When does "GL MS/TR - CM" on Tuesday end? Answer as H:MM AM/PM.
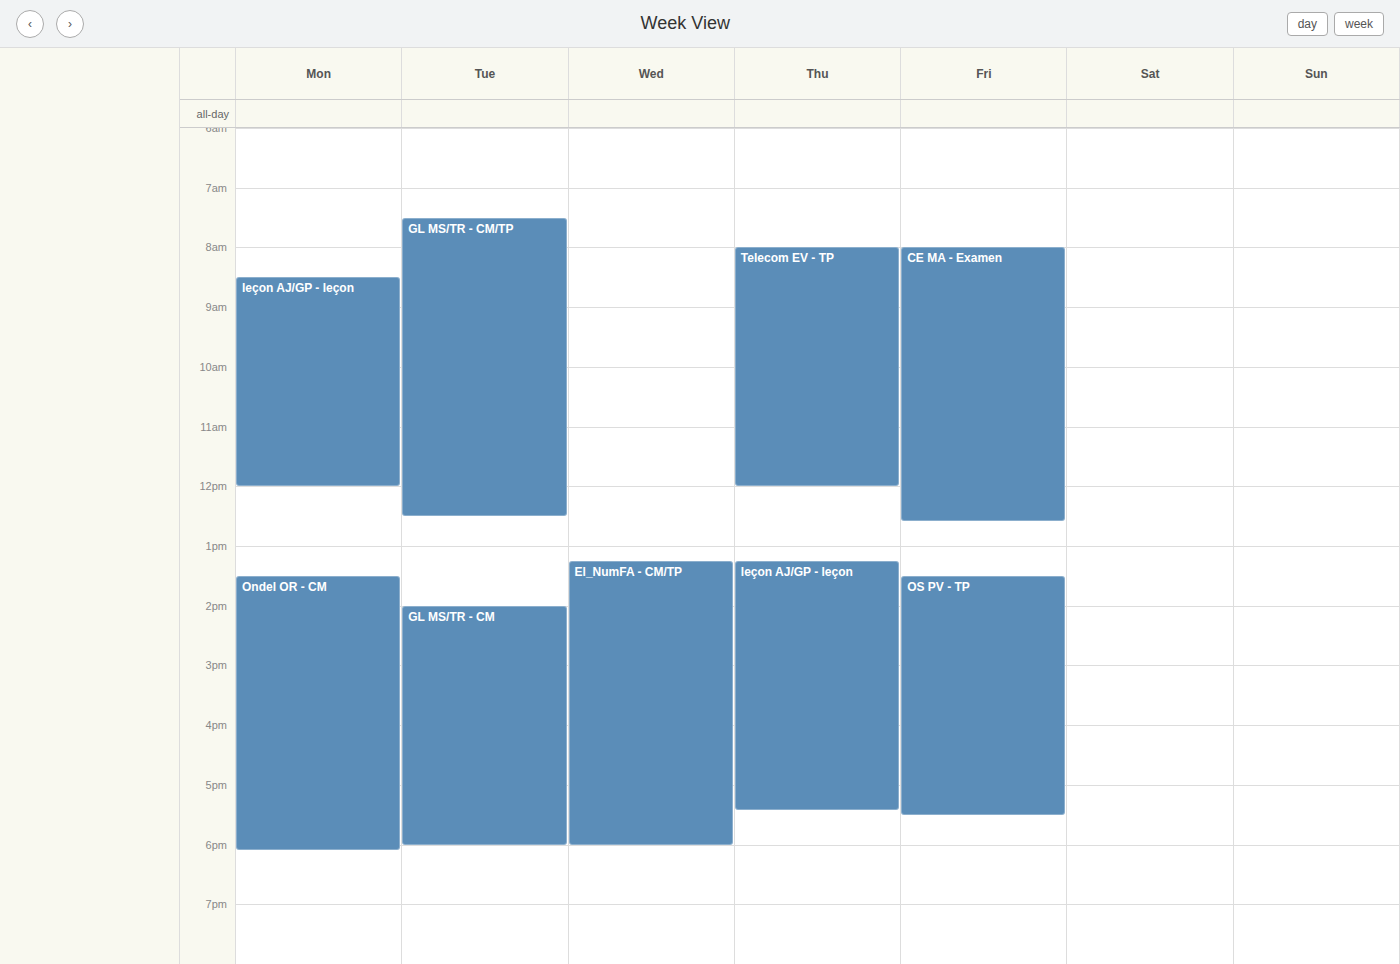
6:00 PM